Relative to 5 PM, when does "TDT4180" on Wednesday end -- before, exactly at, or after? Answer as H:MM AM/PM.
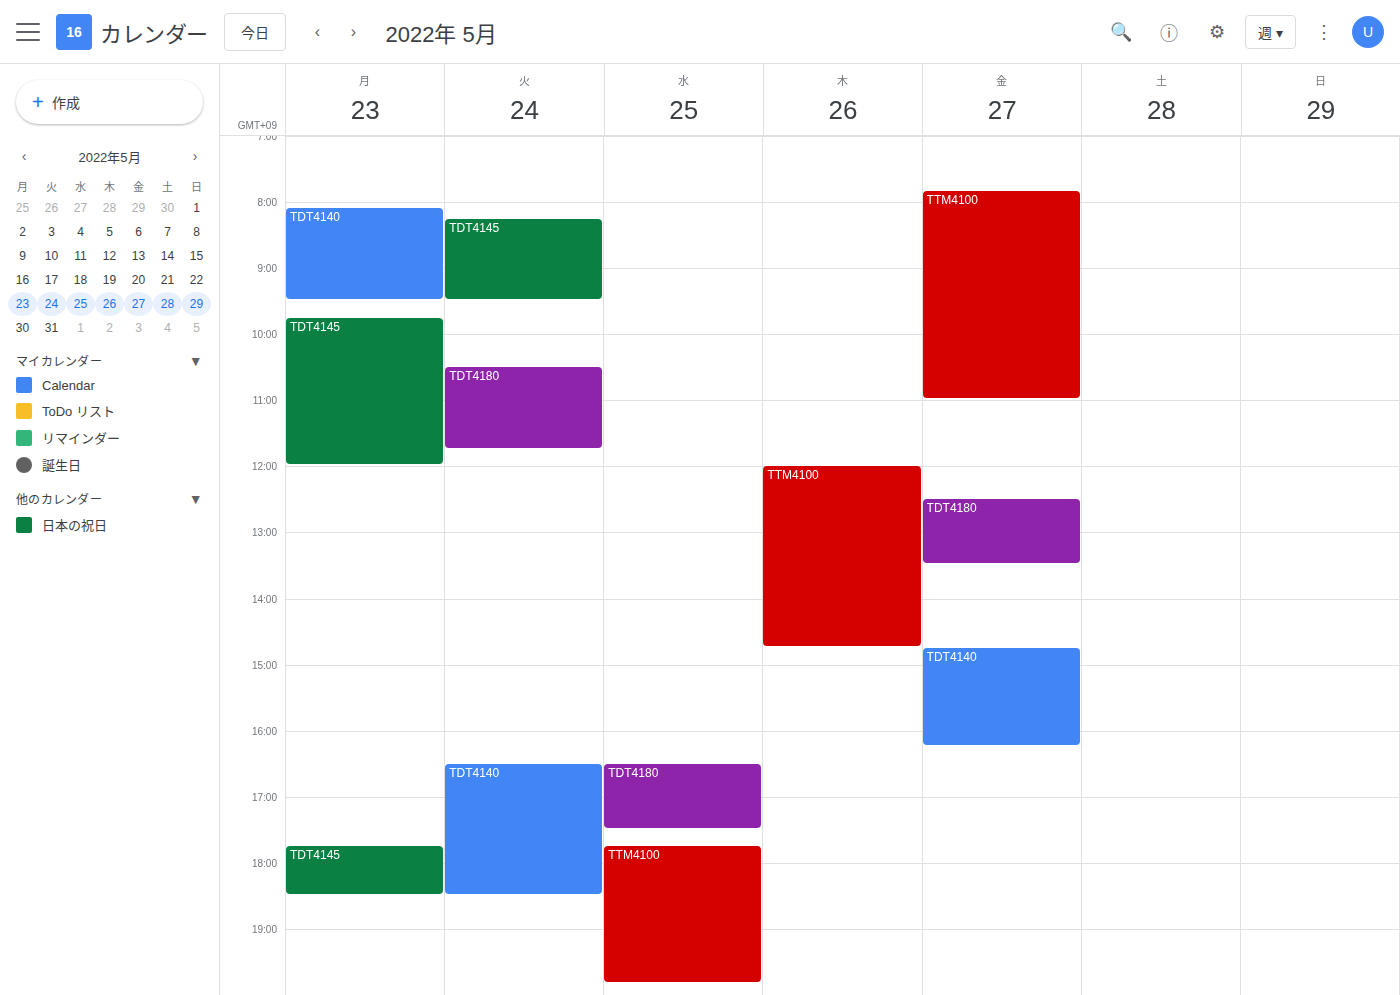
5:30 PM -- after 5 PM, 30 minutes below the 5 PM line.